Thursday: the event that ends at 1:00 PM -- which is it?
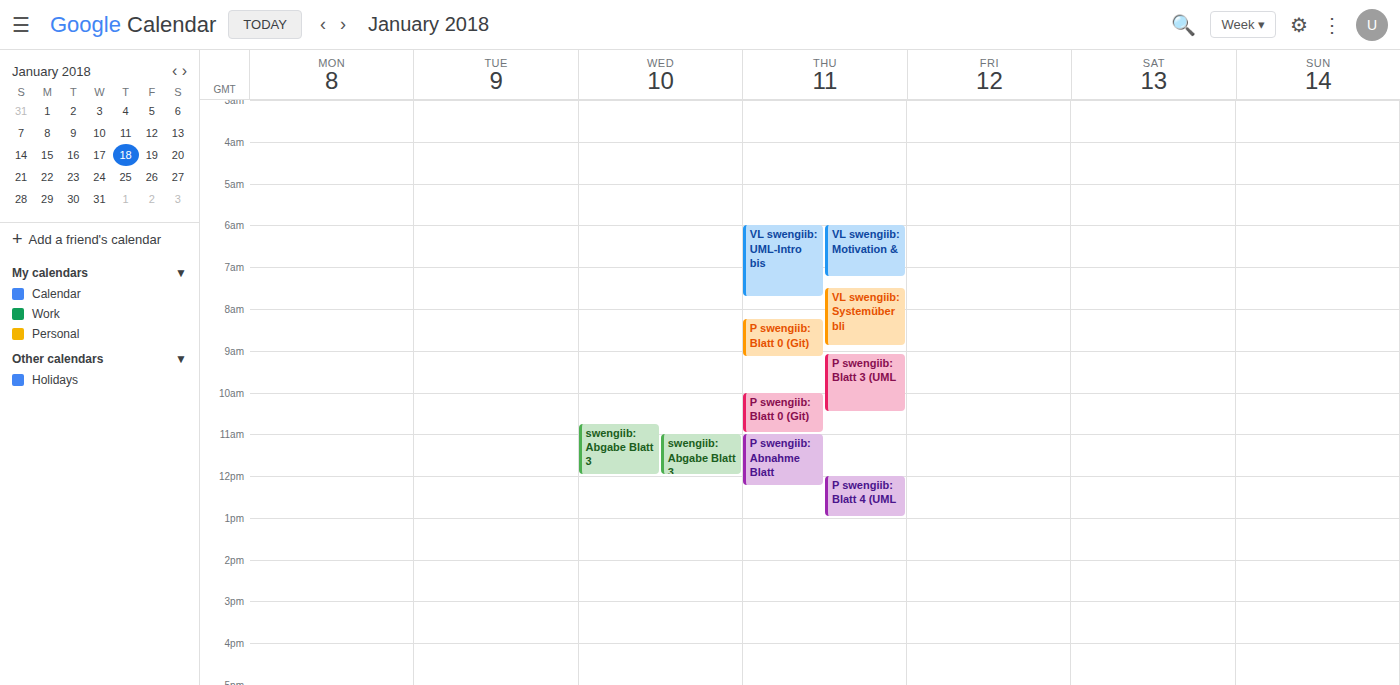
"P swengiib: Blatt 4 (UML"